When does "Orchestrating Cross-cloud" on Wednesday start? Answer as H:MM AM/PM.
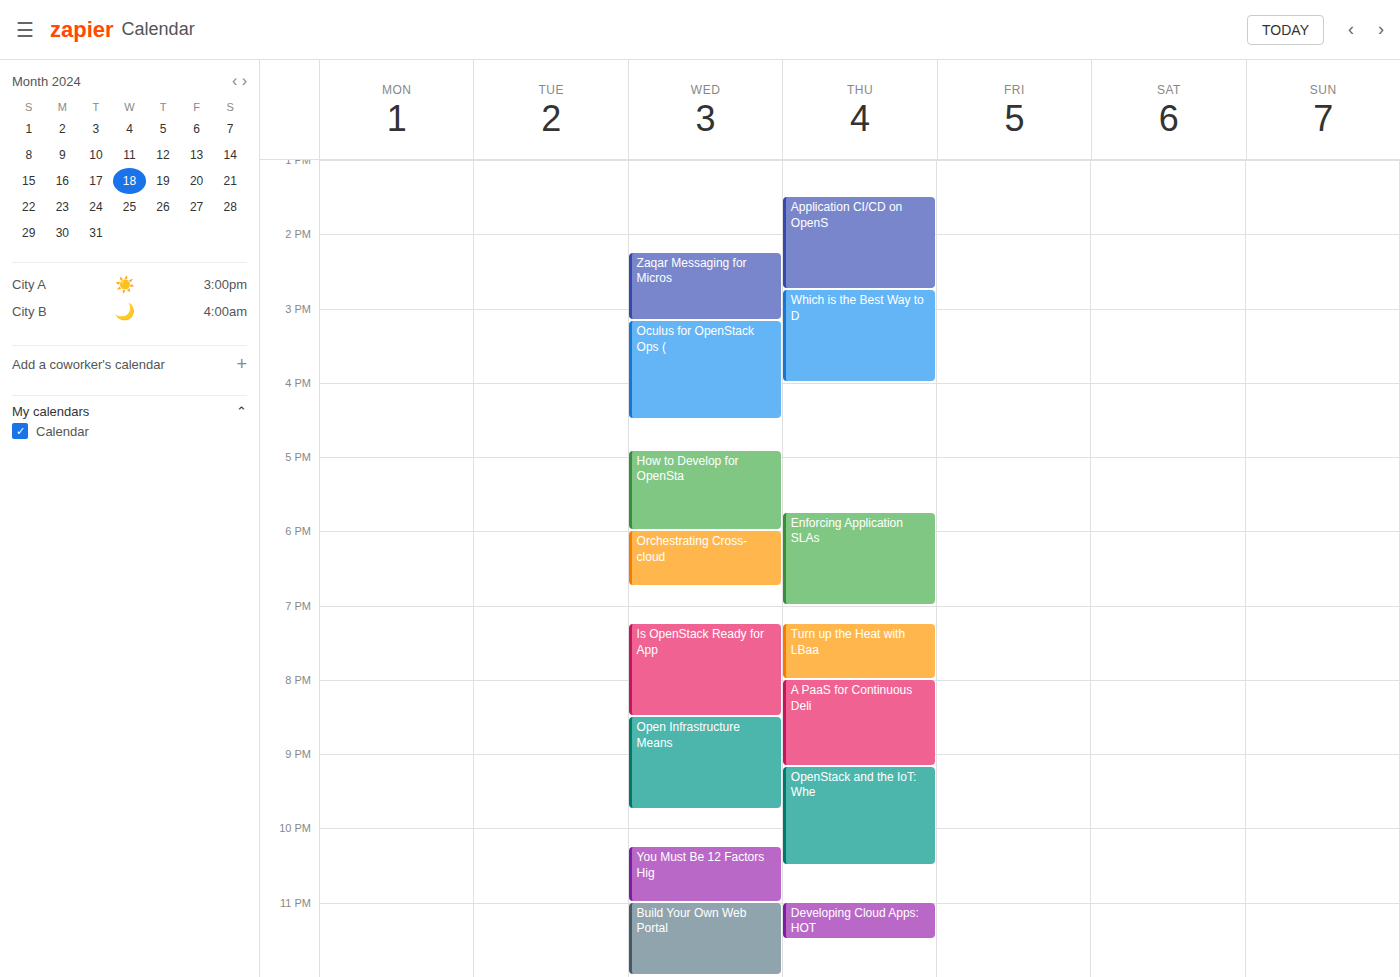
6:00 PM